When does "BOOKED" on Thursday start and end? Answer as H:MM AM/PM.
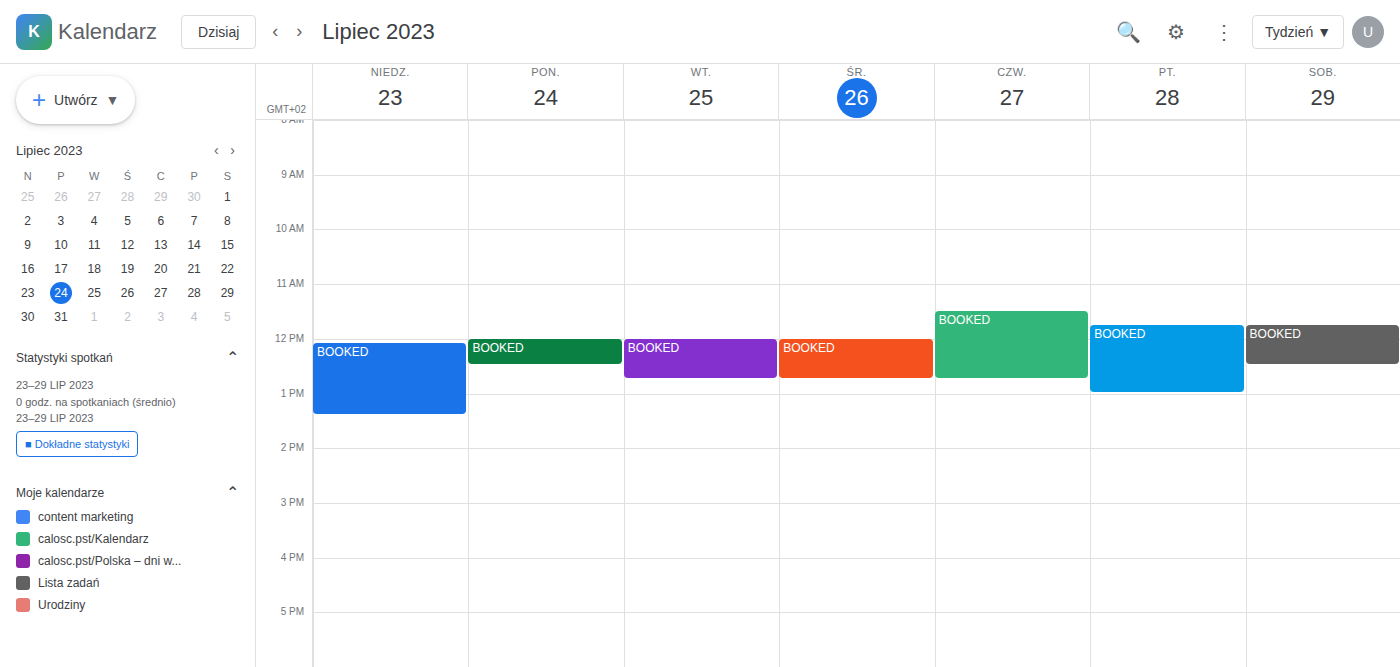
11:30 AM to 12:45 PM